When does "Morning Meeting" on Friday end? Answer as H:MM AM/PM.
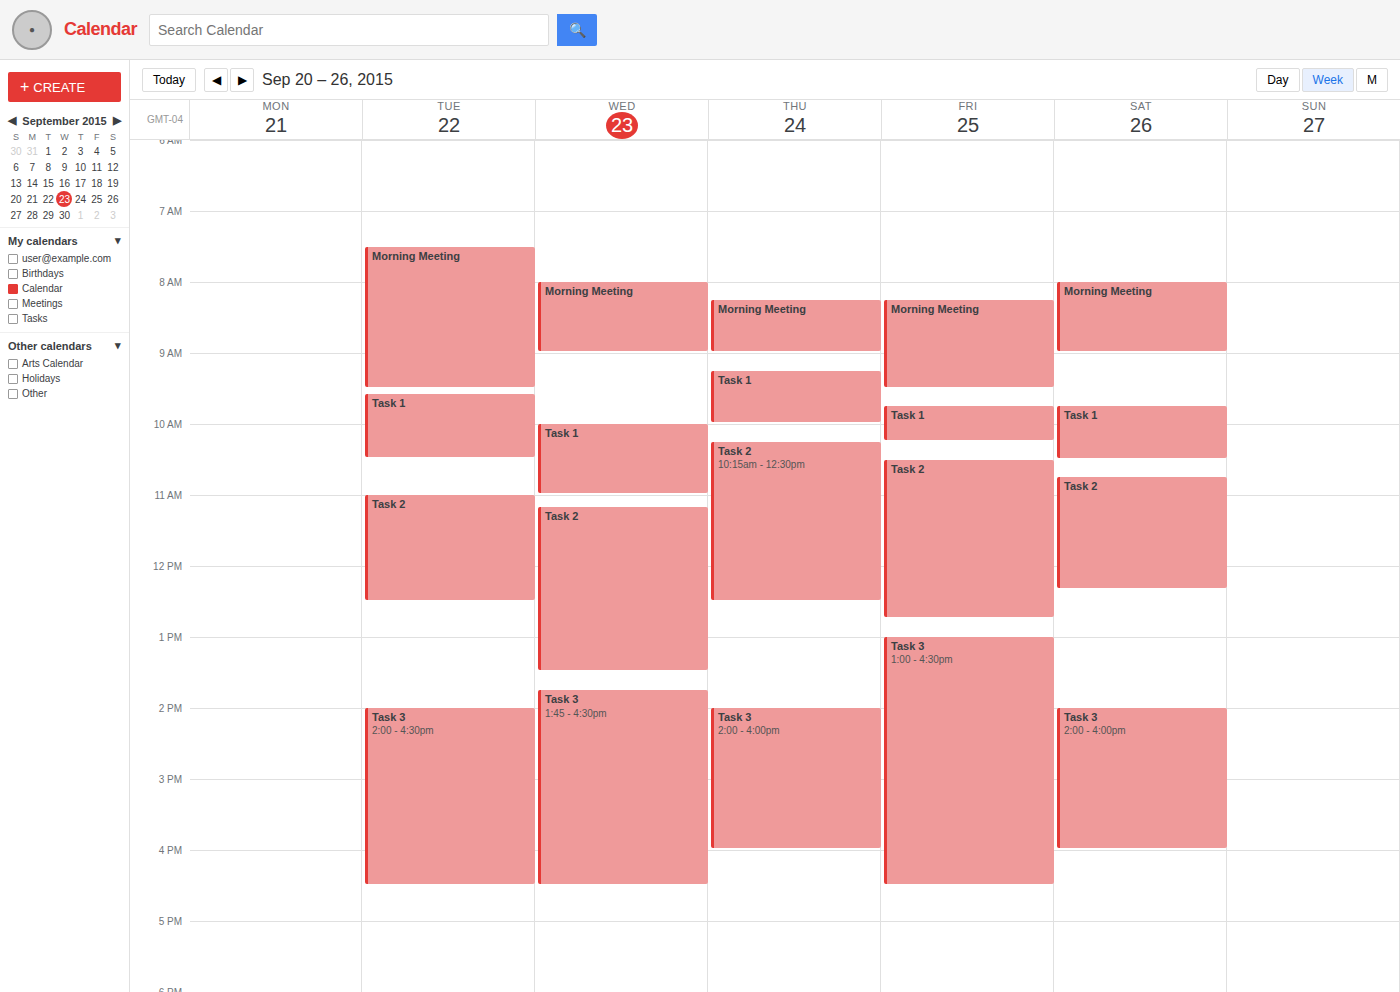
9:30 AM